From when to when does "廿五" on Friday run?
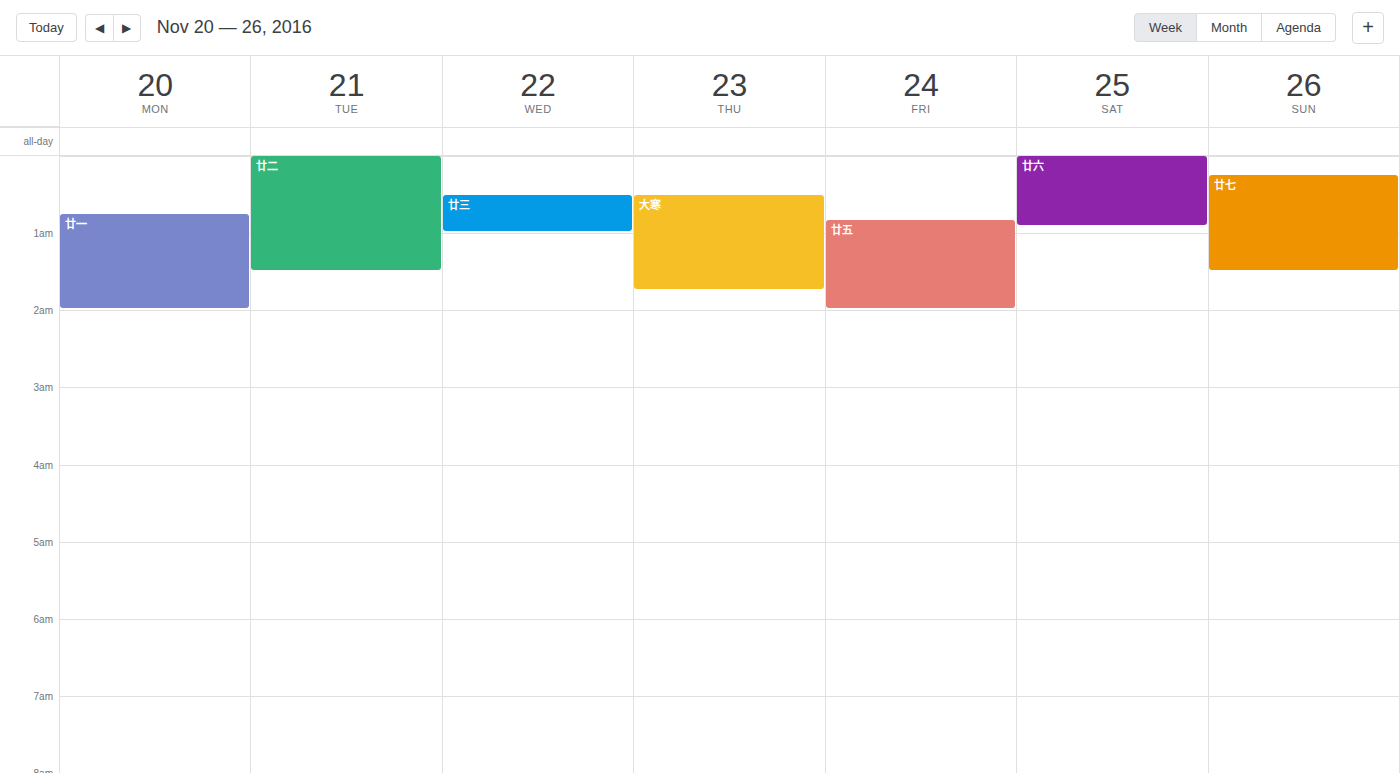
12:50 AM to 2:00 AM